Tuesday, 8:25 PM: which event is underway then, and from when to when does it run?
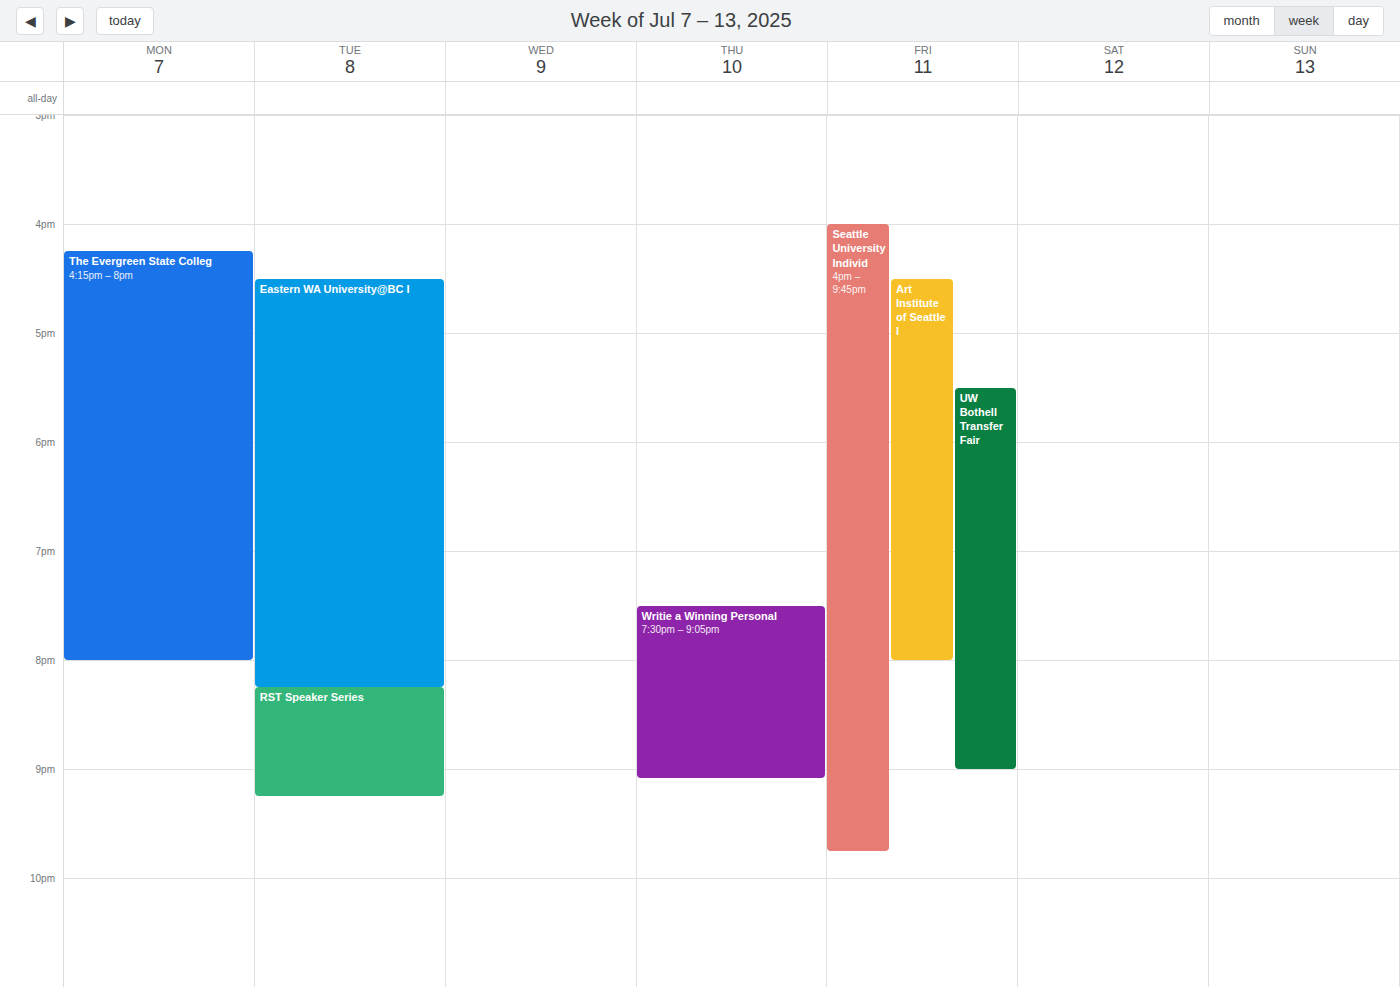
"RST Speaker Series", 8:15 PM to 9:15 PM